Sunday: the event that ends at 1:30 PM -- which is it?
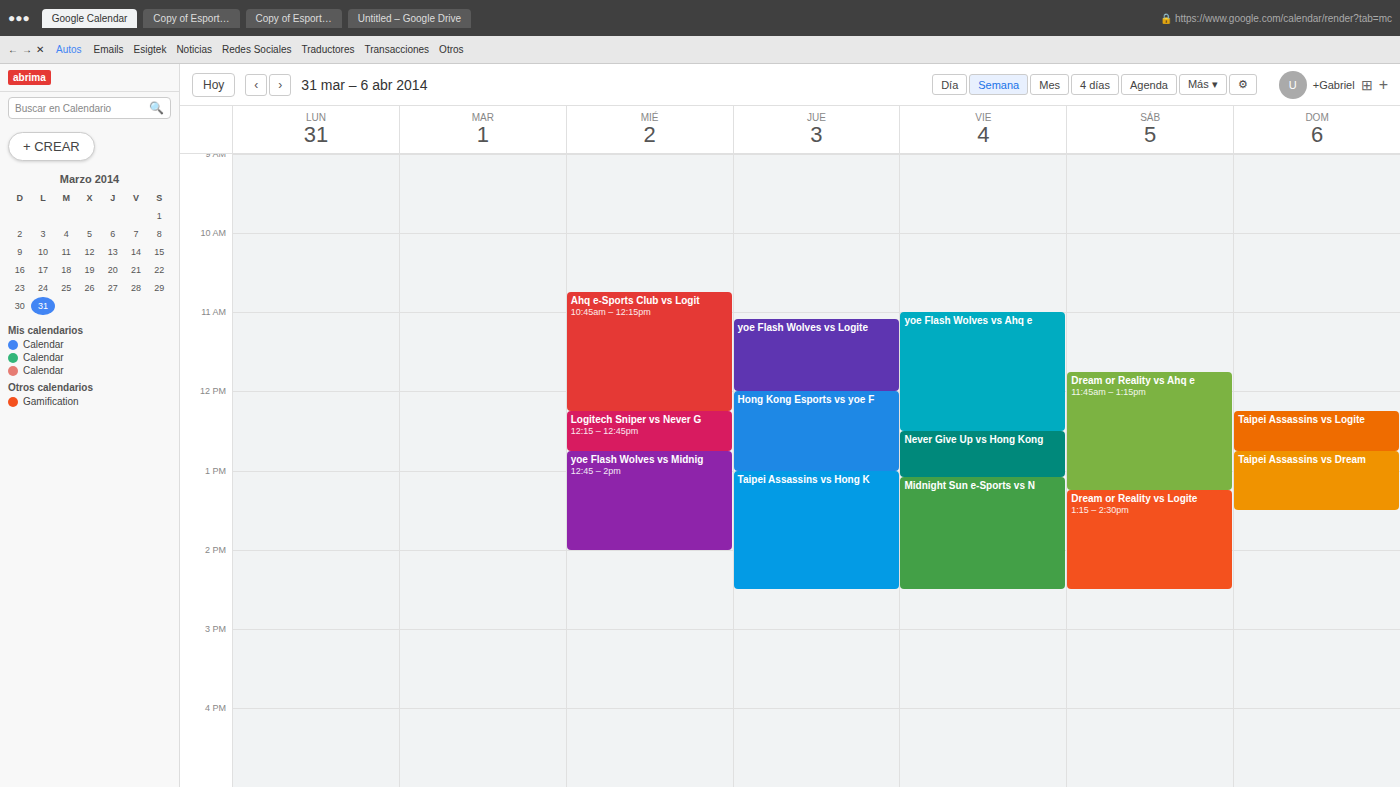
"Taipei Assassins vs Dream"